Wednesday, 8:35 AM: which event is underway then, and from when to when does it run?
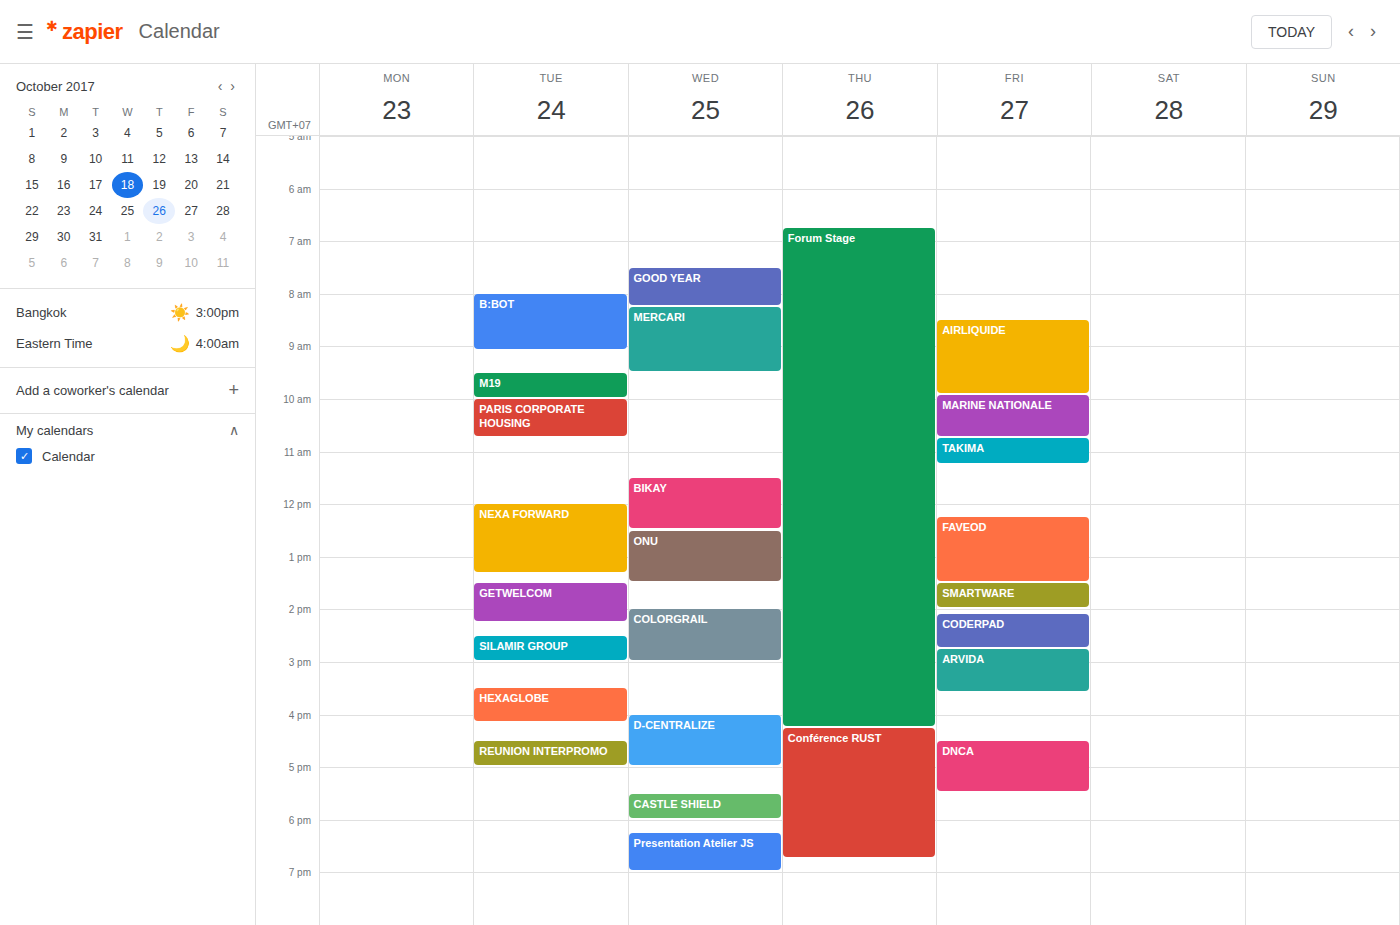
"MERCARI", 8:15 AM to 9:30 AM